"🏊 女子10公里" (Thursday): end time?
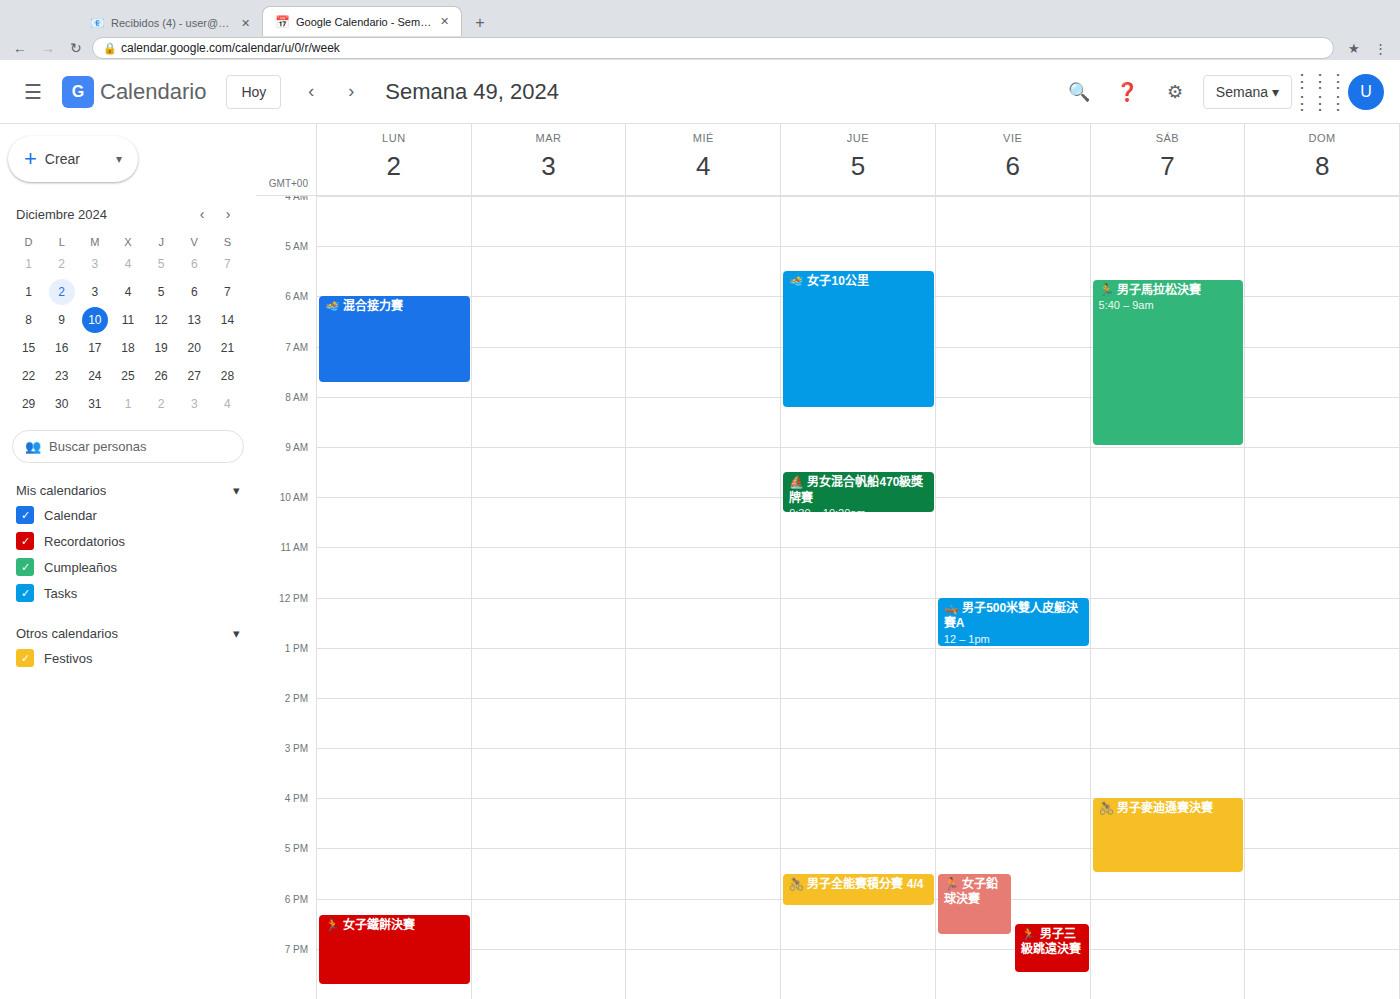
8:15 AM